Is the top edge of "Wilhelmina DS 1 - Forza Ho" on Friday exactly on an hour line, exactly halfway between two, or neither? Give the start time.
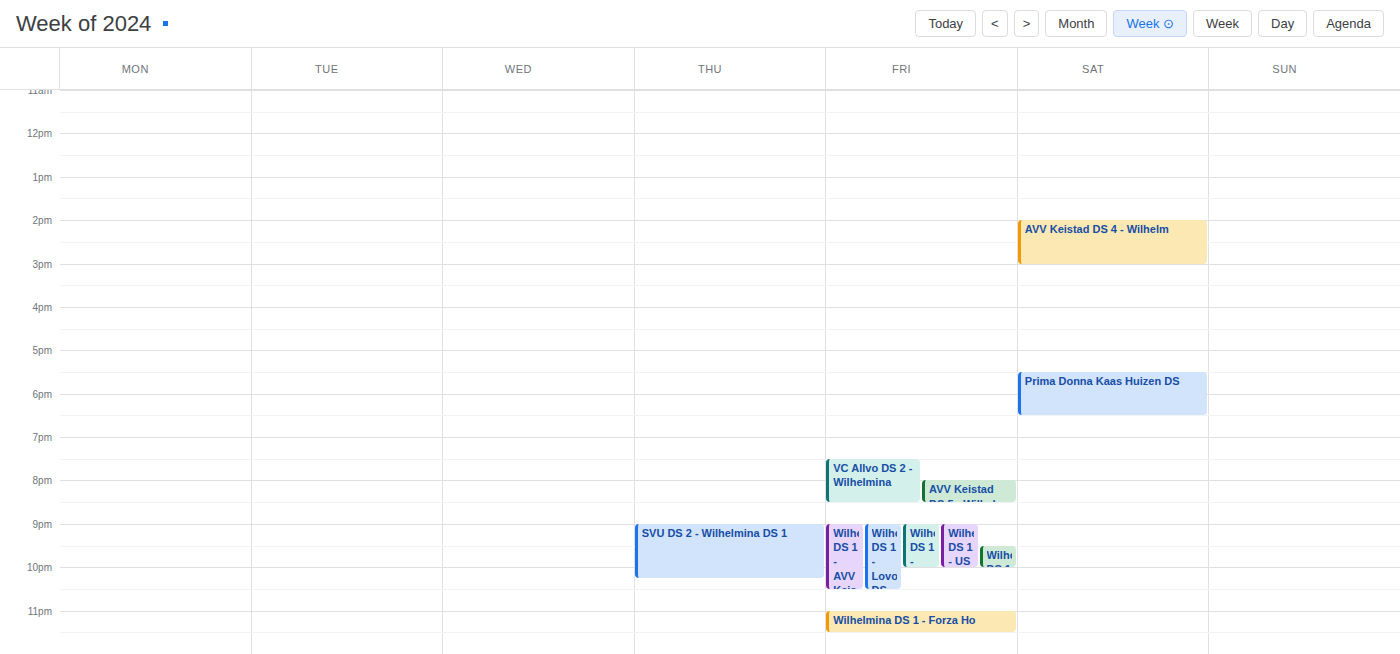
11:00 PM -- exactly on the 11 PM line.